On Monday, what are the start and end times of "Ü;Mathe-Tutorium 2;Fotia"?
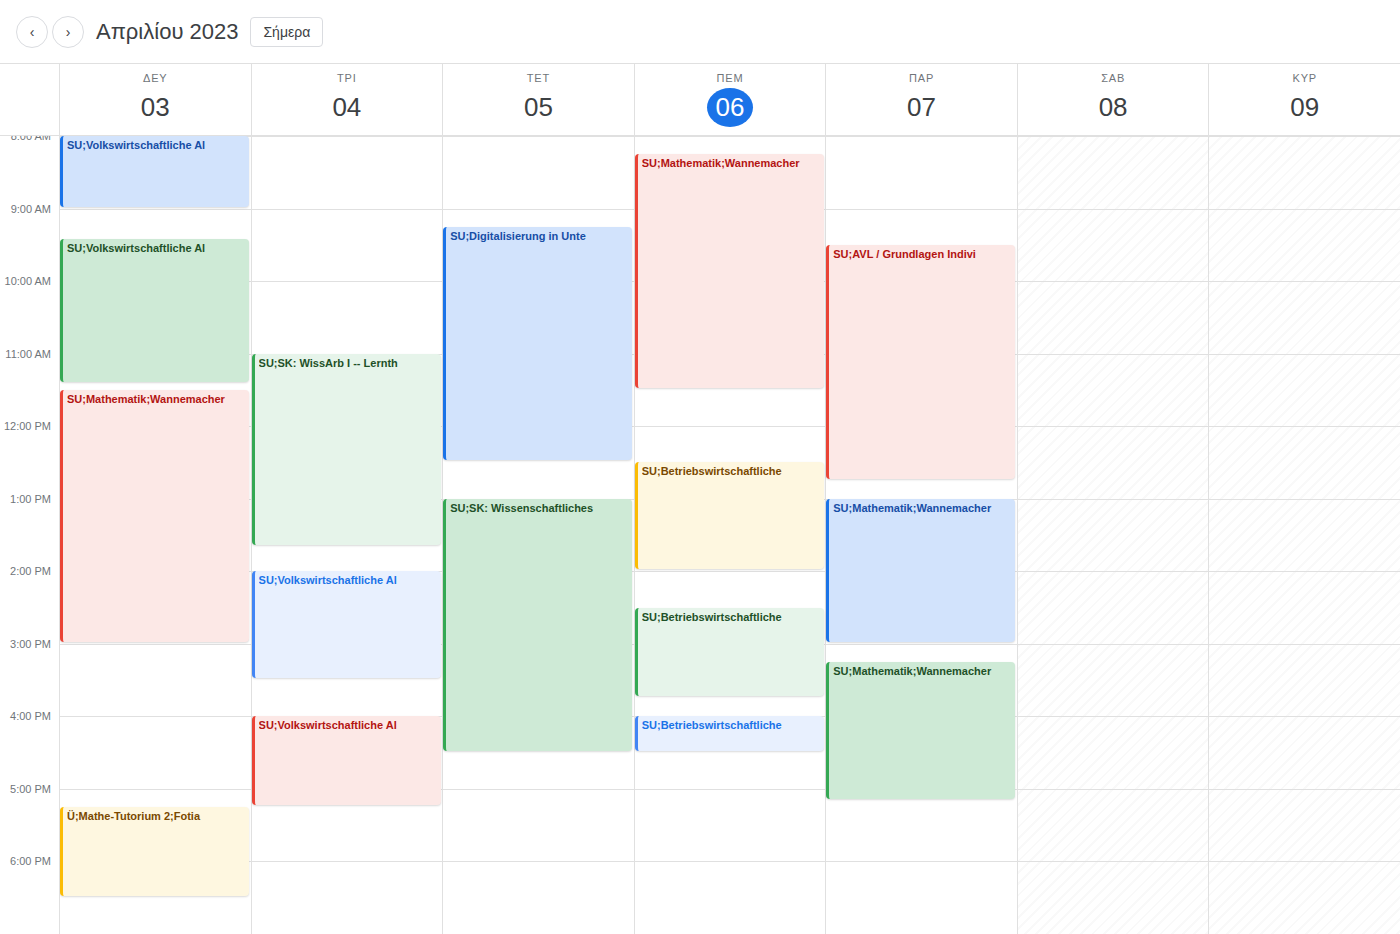
5:15 PM to 6:30 PM